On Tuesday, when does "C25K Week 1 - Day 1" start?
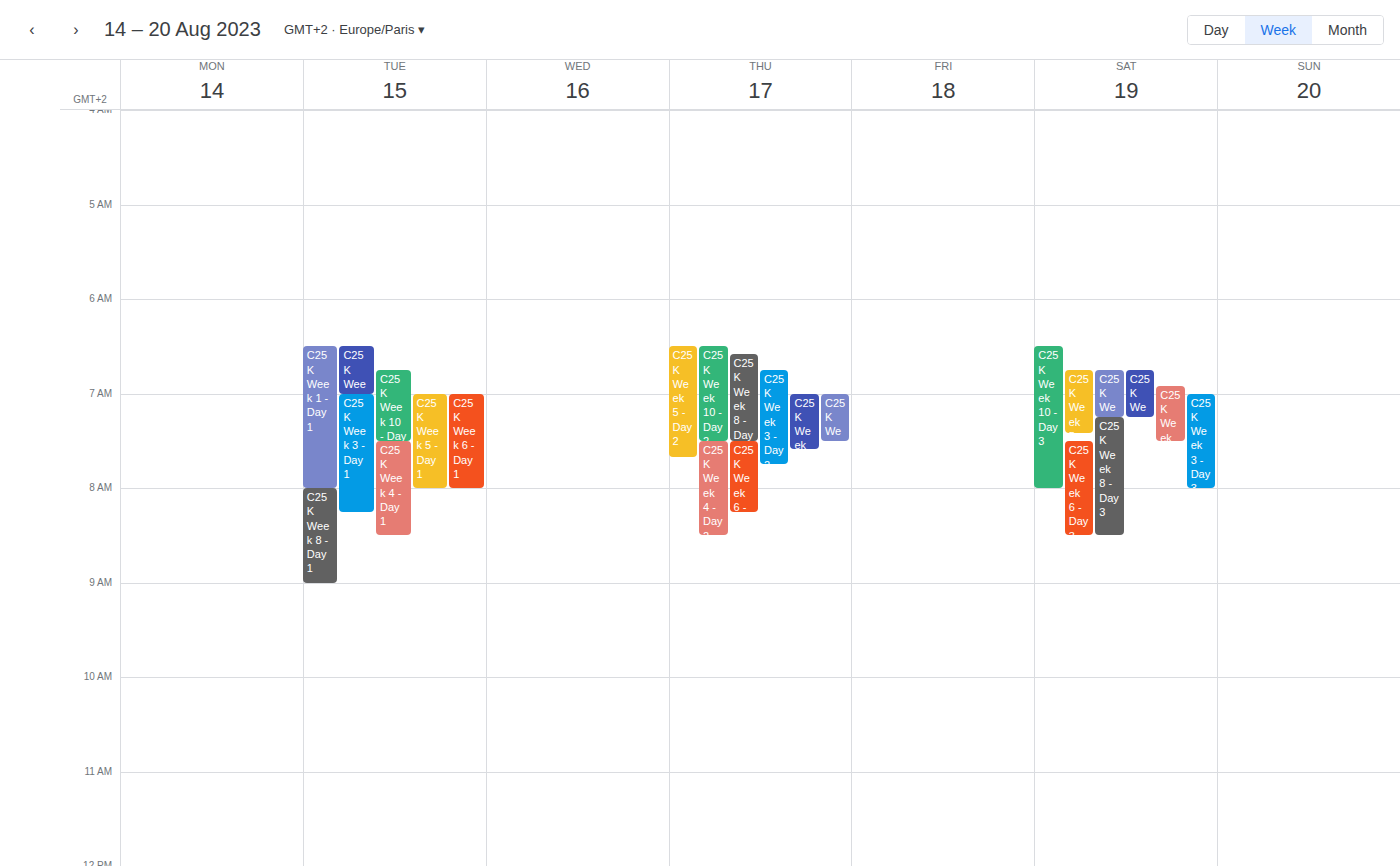
6:30 AM